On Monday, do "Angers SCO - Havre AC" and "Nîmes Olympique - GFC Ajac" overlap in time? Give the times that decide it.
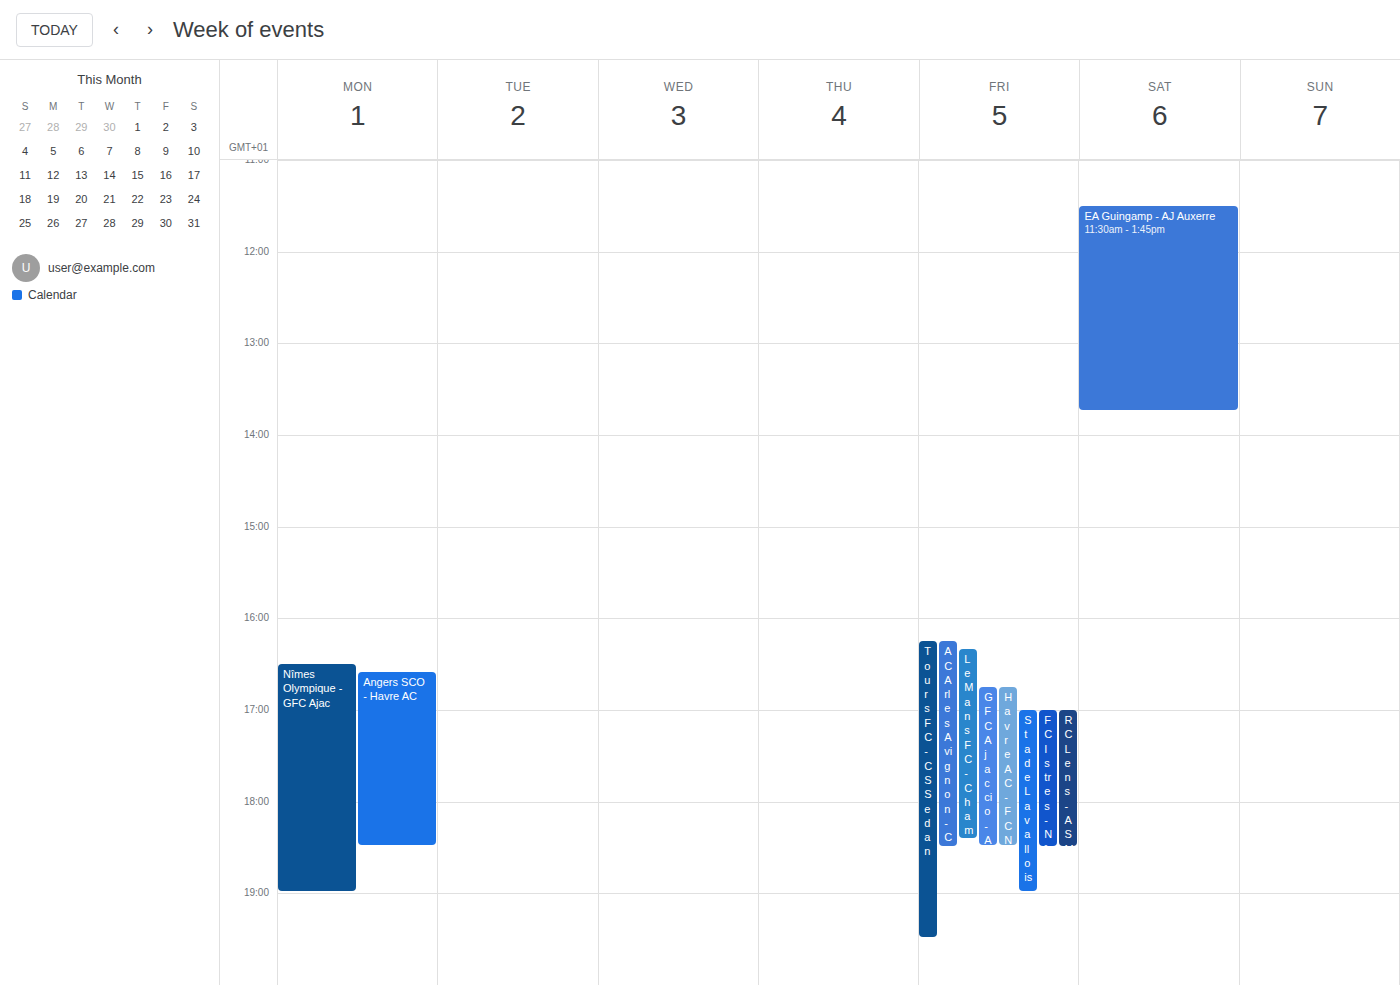
"Angers SCO - Havre AC" runs 4:35 PM to 6:30 PM, inside "Nîmes Olympique - GFC Ajac" -- they overlap.